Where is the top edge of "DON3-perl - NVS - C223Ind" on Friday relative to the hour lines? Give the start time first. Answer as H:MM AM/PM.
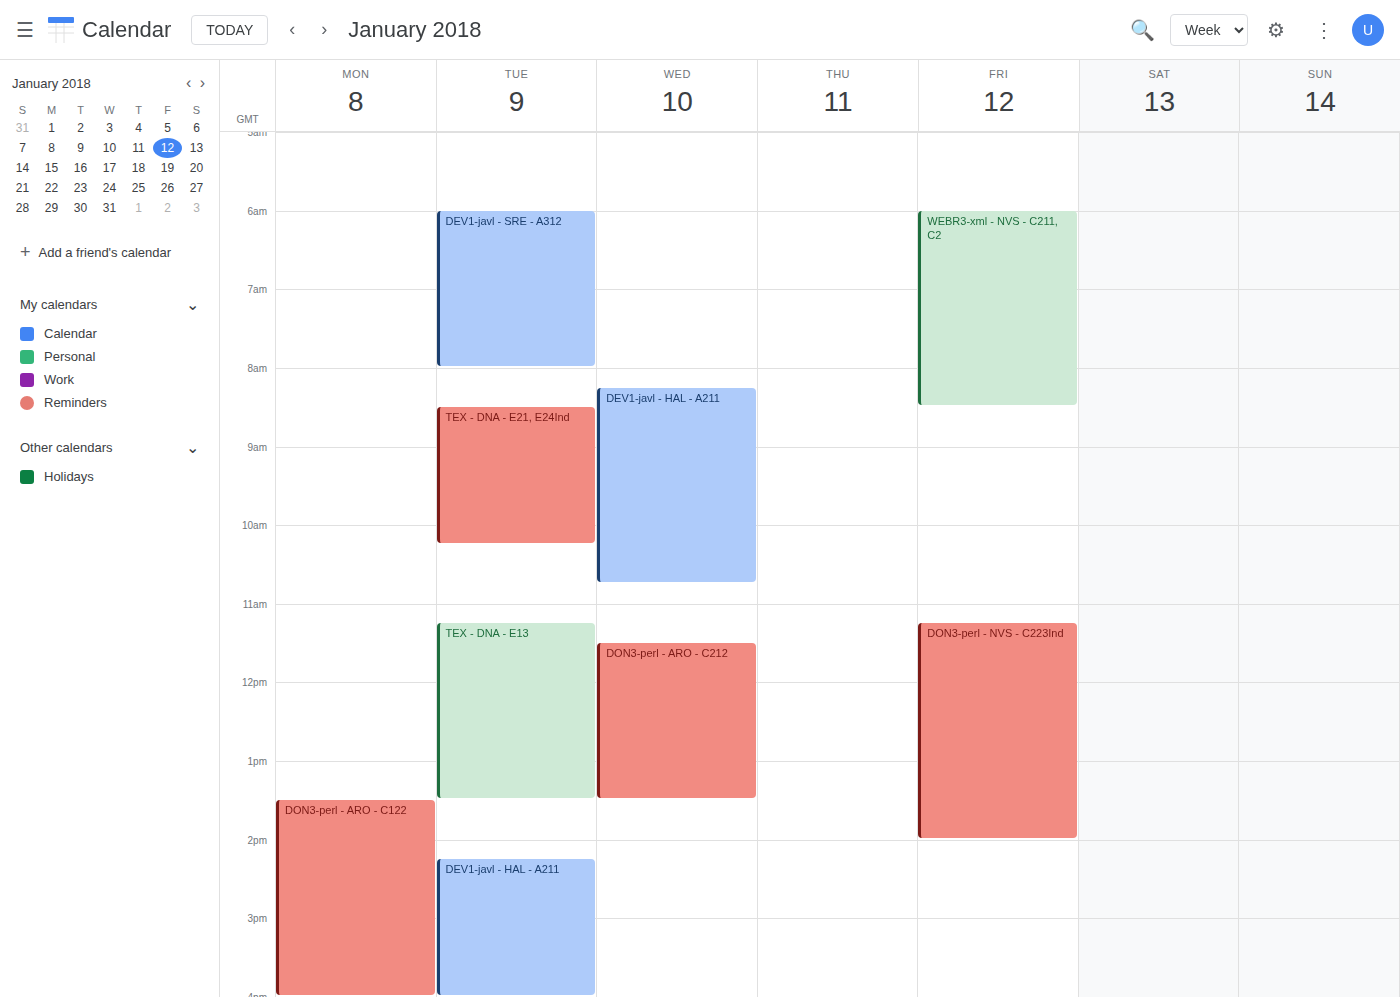
11:15 AM -- neither: a quarter of the way from the 11 AM line to the 12 PM line.